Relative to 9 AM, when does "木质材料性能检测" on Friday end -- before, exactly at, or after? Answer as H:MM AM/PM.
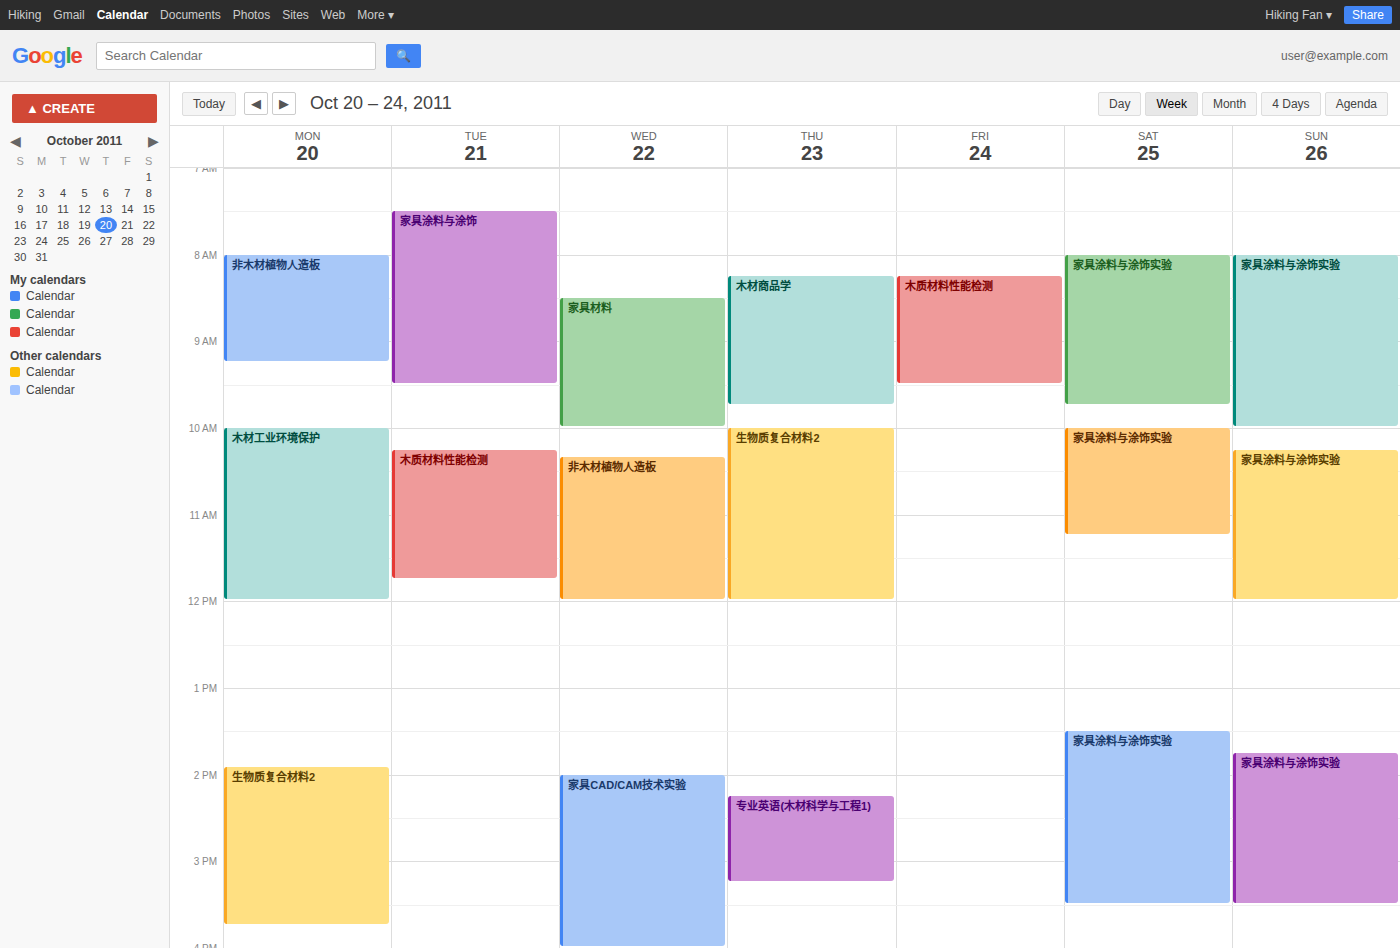
9:30 AM -- after 9 AM, 30 minutes below the 9 AM line.